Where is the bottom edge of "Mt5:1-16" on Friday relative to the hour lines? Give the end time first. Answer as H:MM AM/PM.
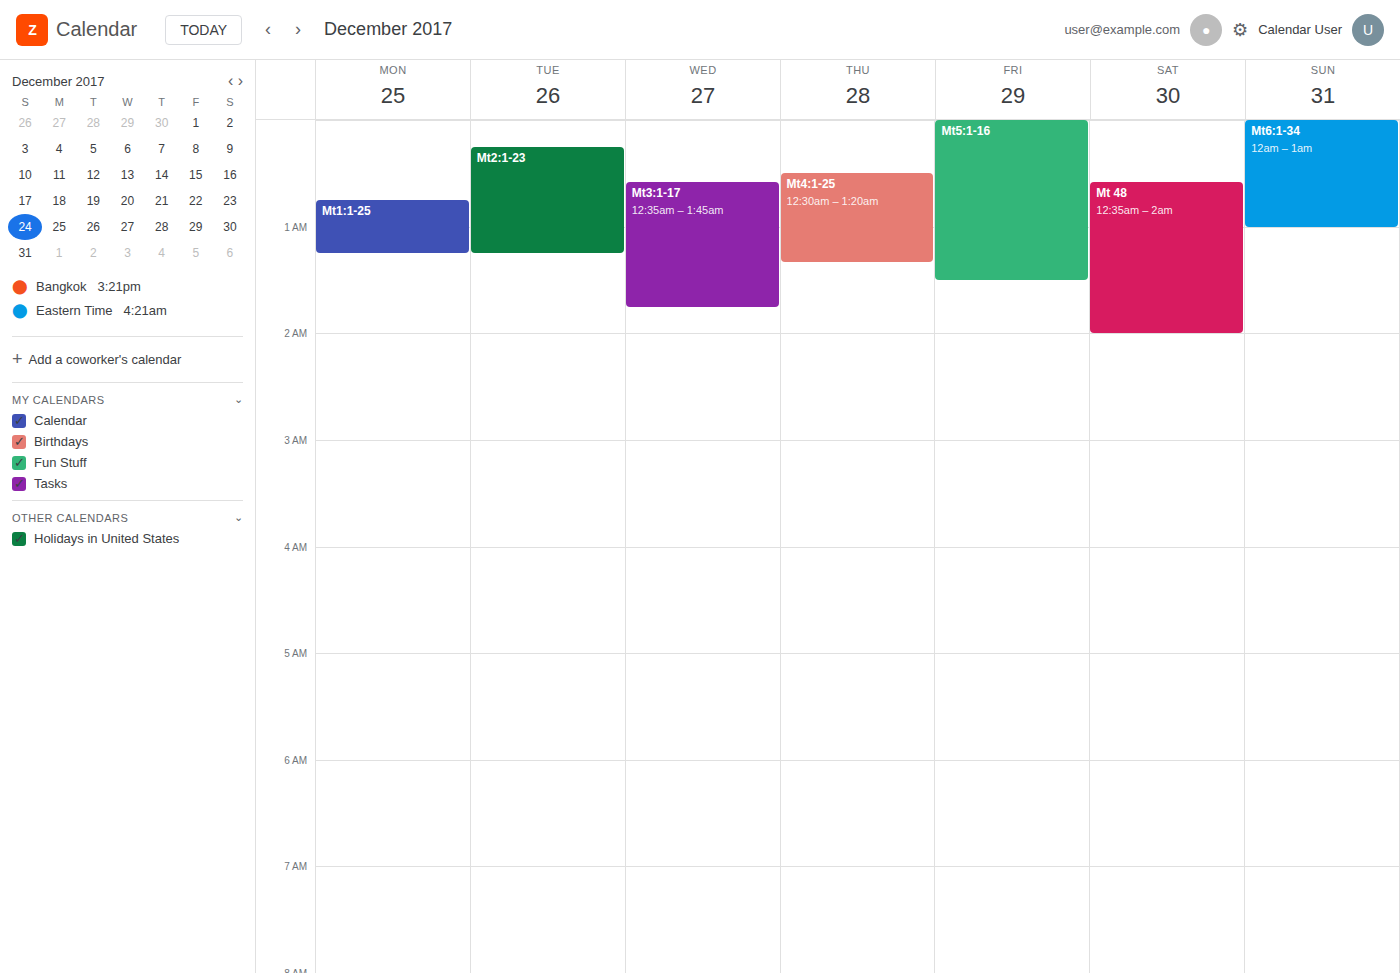
1:30 AM -- halfway between the 1 AM and 2 AM lines.